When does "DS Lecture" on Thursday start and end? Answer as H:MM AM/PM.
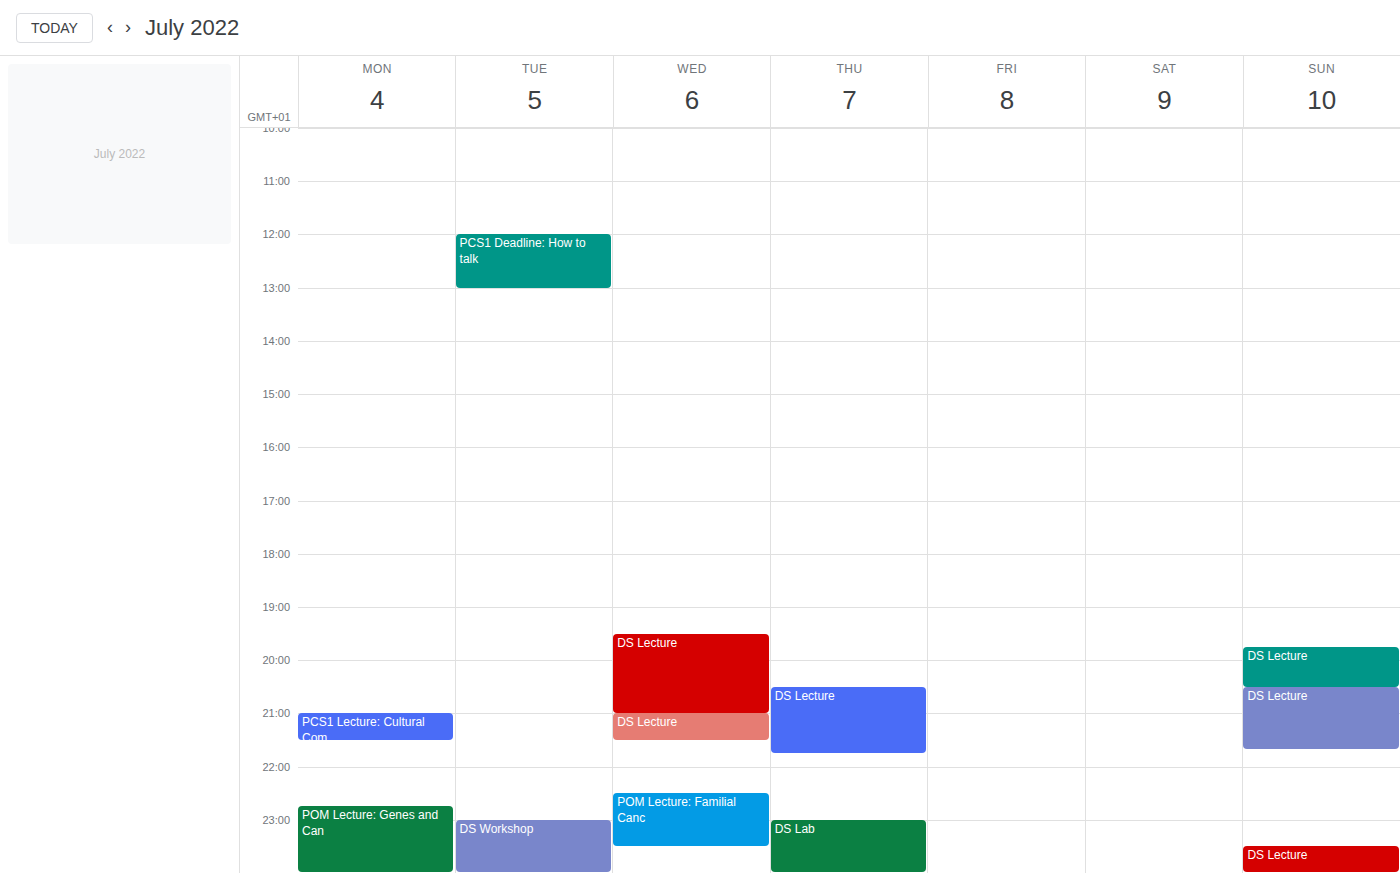
8:30 PM to 9:45 PM